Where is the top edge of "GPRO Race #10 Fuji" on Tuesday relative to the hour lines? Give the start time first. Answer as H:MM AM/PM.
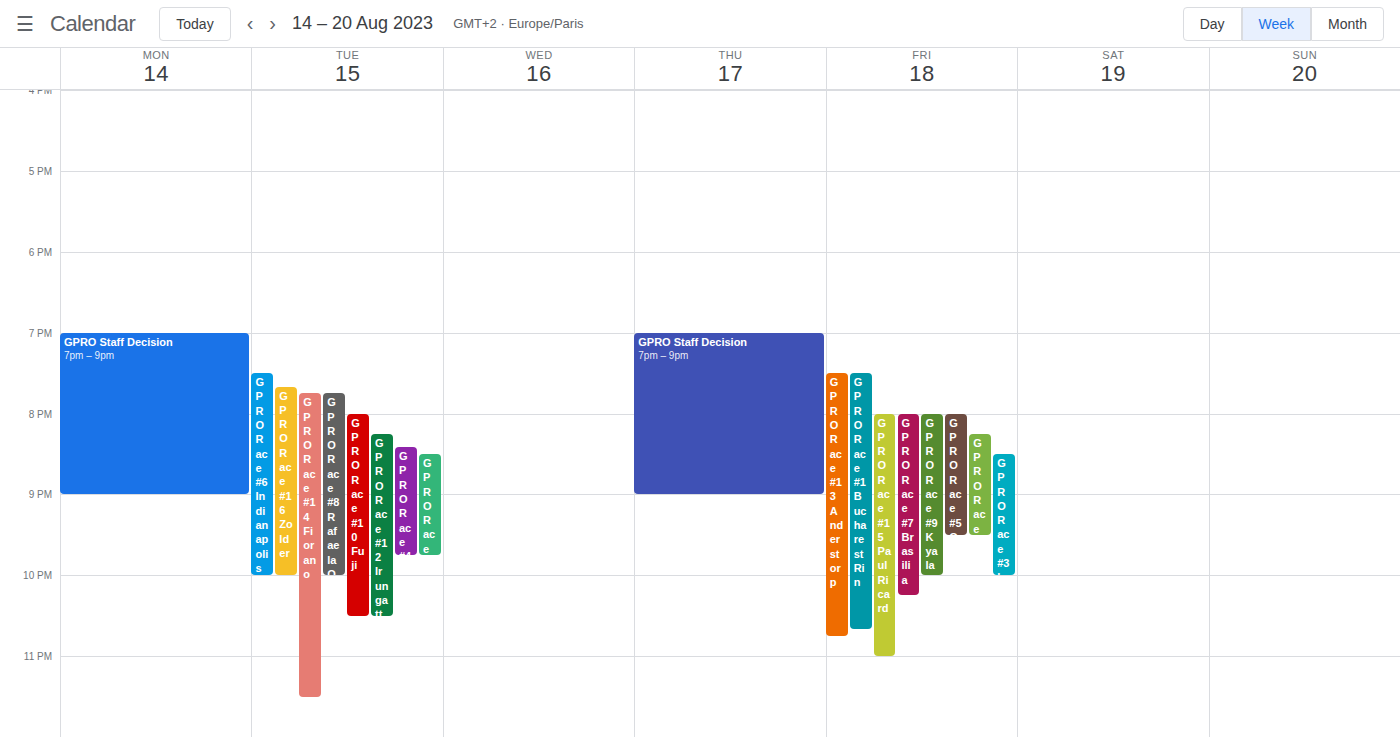
8:00 PM -- exactly on the 8 PM line.